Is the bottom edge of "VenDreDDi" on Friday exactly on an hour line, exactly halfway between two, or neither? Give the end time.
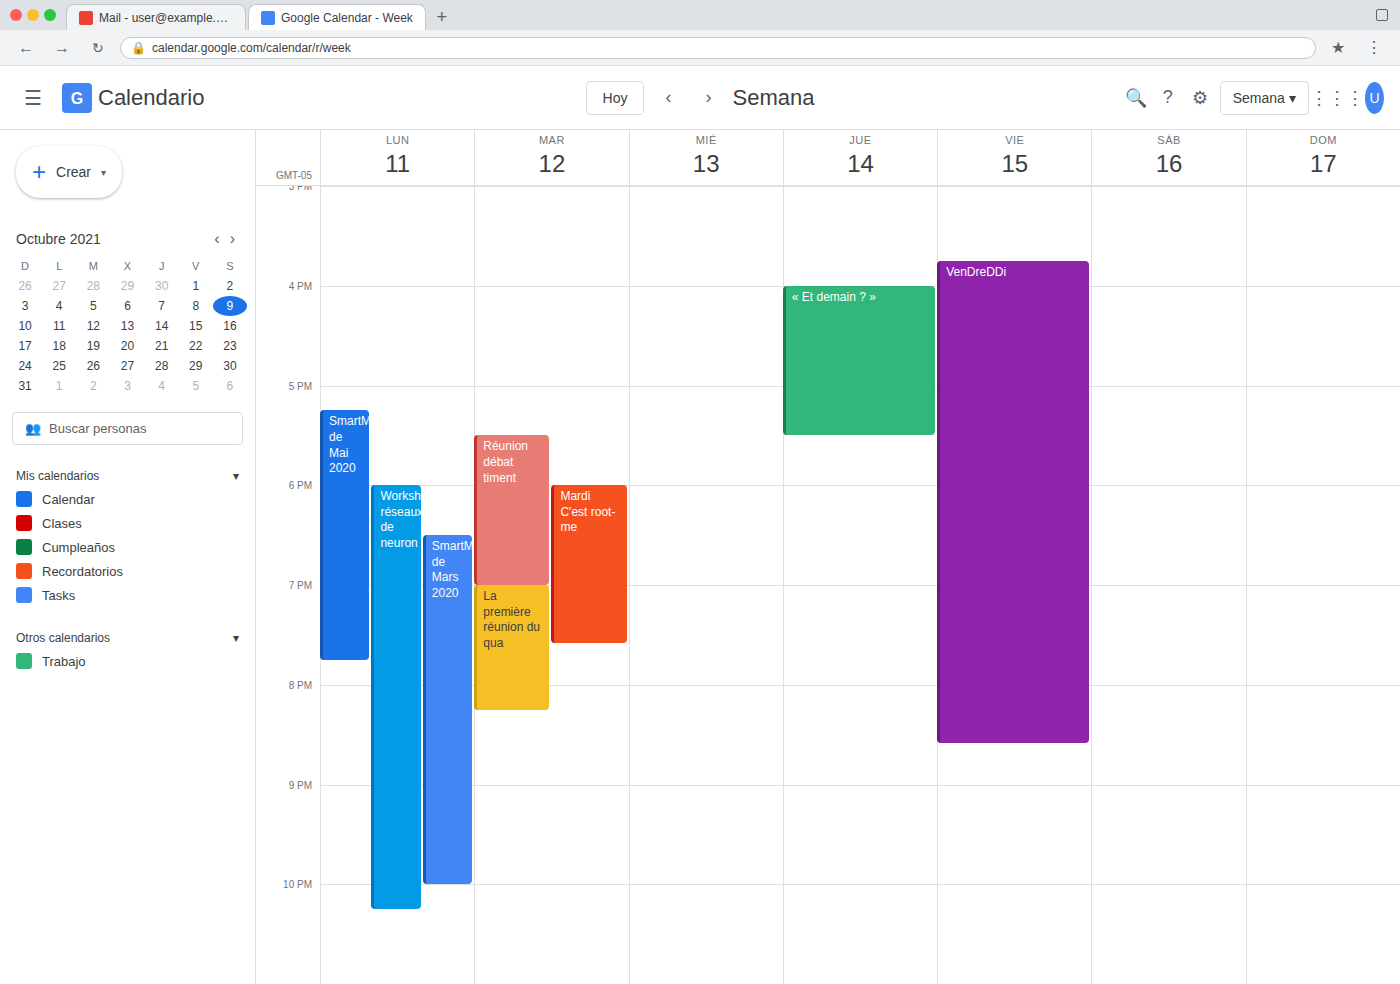
20:35 -- neither: 35 minutes below the 20:00 line and 25 minutes above the 21:00 line.